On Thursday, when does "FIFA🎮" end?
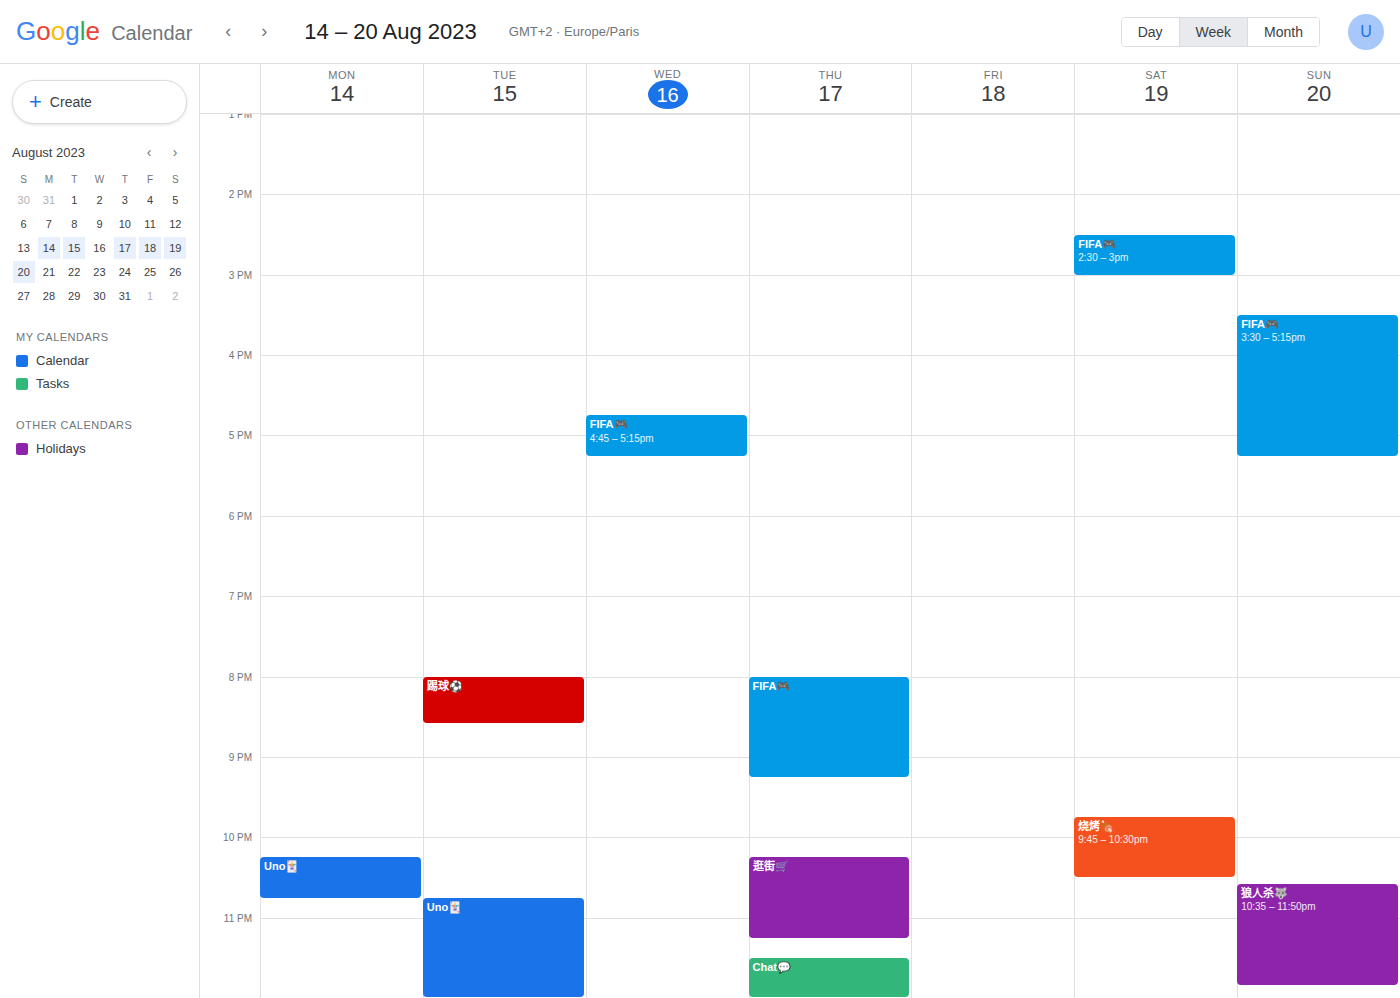
9:15 PM